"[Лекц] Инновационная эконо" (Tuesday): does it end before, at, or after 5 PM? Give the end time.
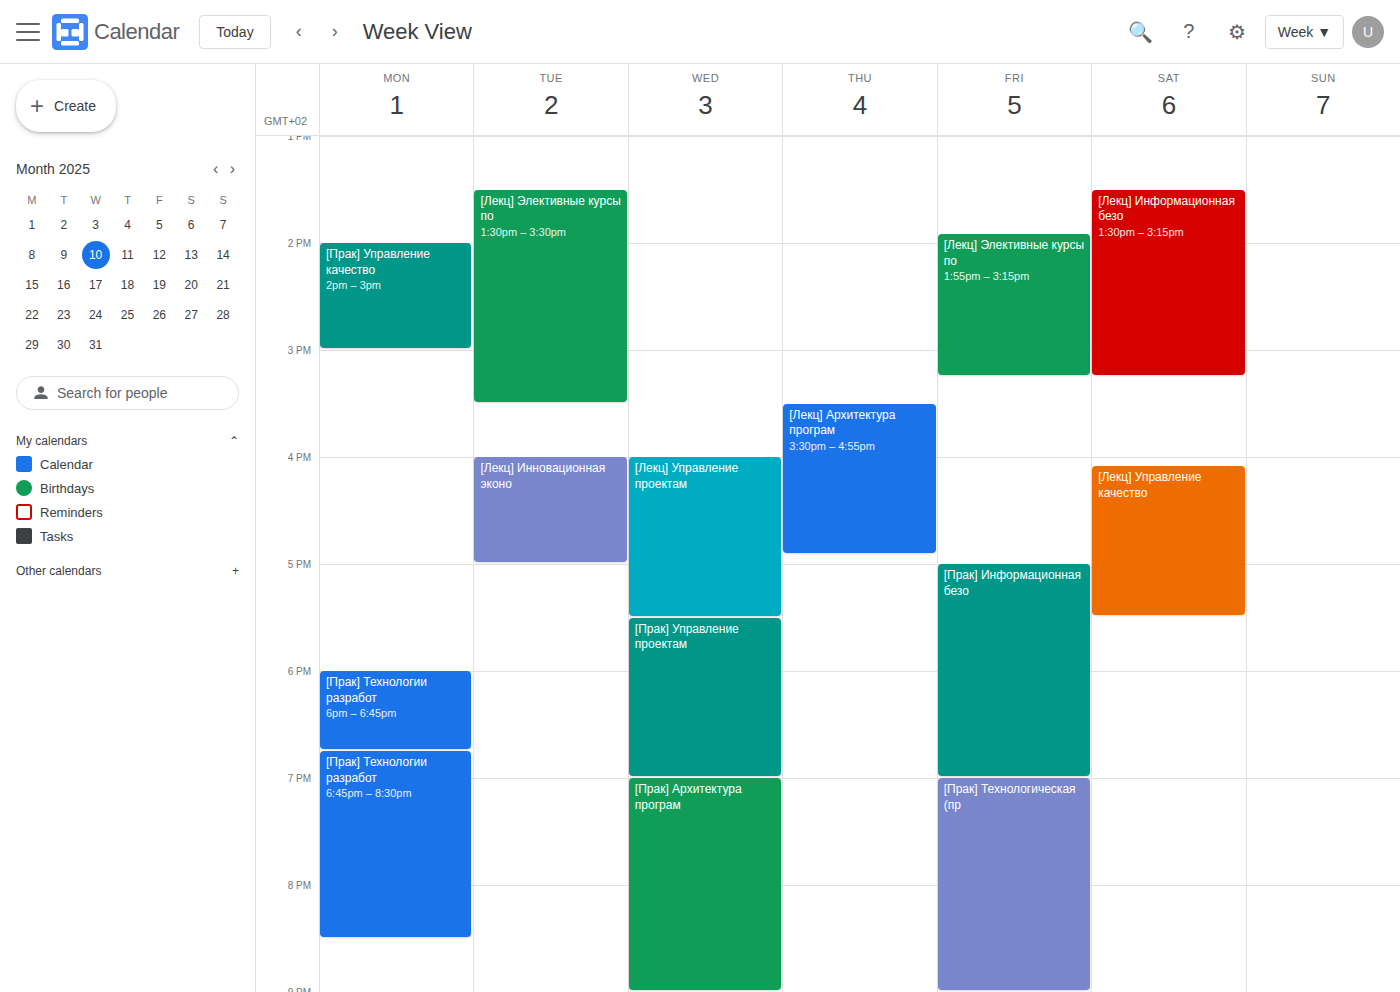
5:00 PM -- exactly at 5 PM, on the 5 PM line.